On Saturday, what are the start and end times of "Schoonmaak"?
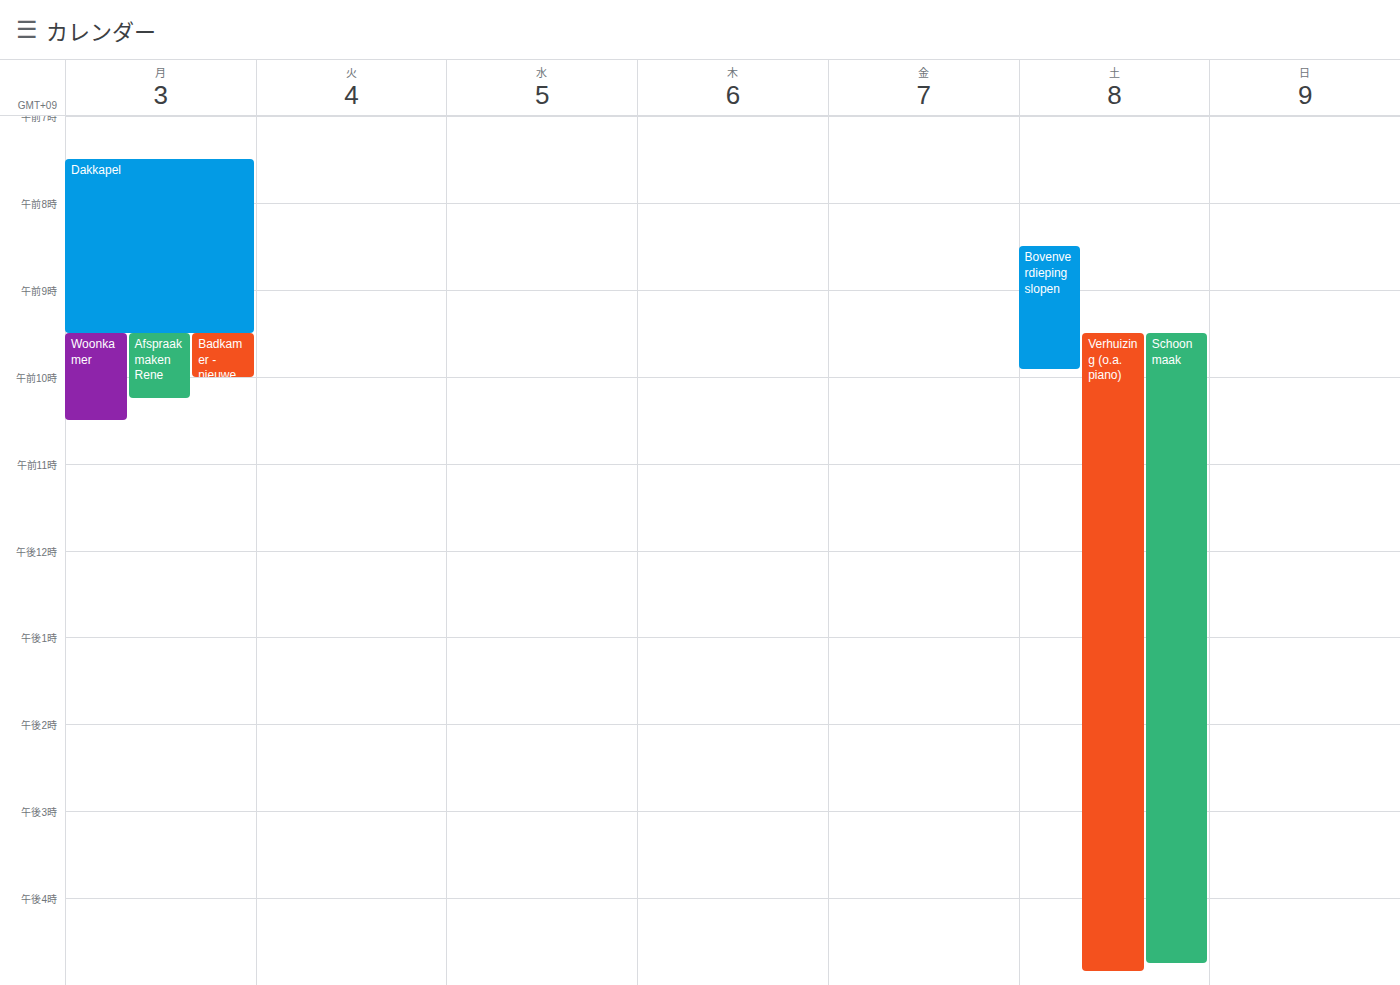
9:30 AM to 4:45 PM